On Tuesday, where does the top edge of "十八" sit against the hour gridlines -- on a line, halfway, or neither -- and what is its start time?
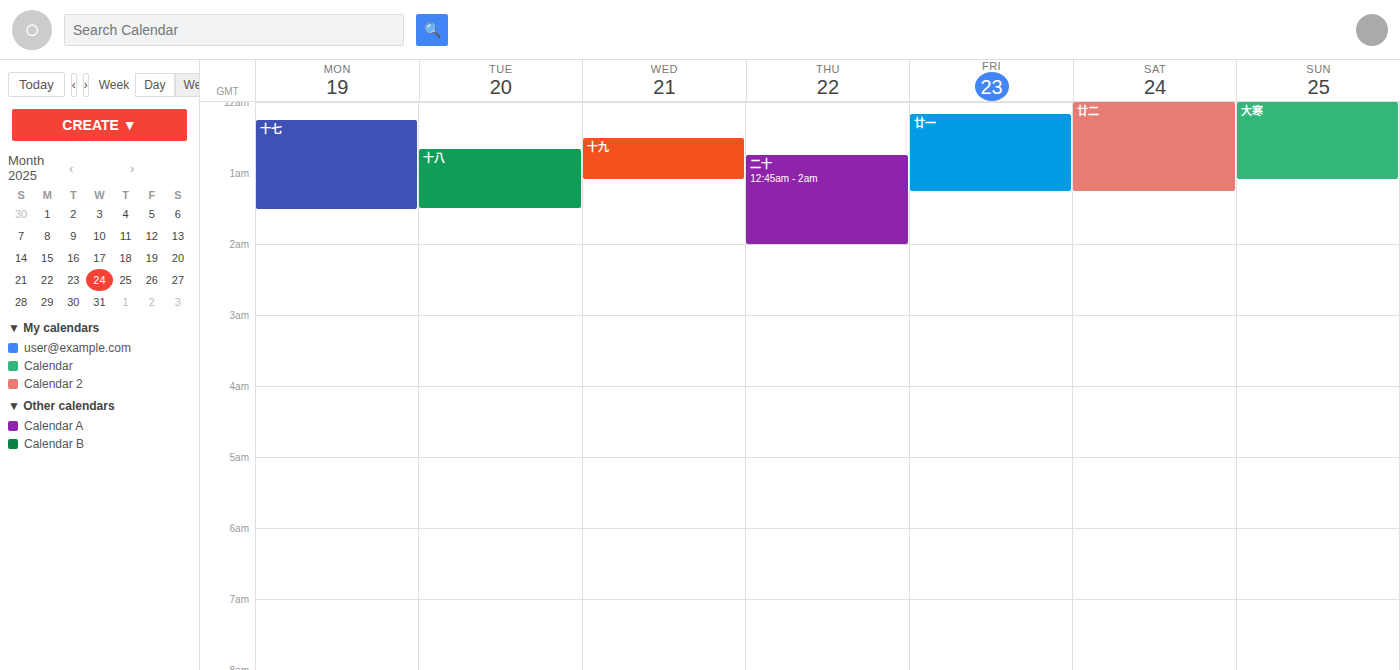
12:40 AM -- neither: 40 minutes below the 12 AM line and 20 minutes above the 1 AM line.